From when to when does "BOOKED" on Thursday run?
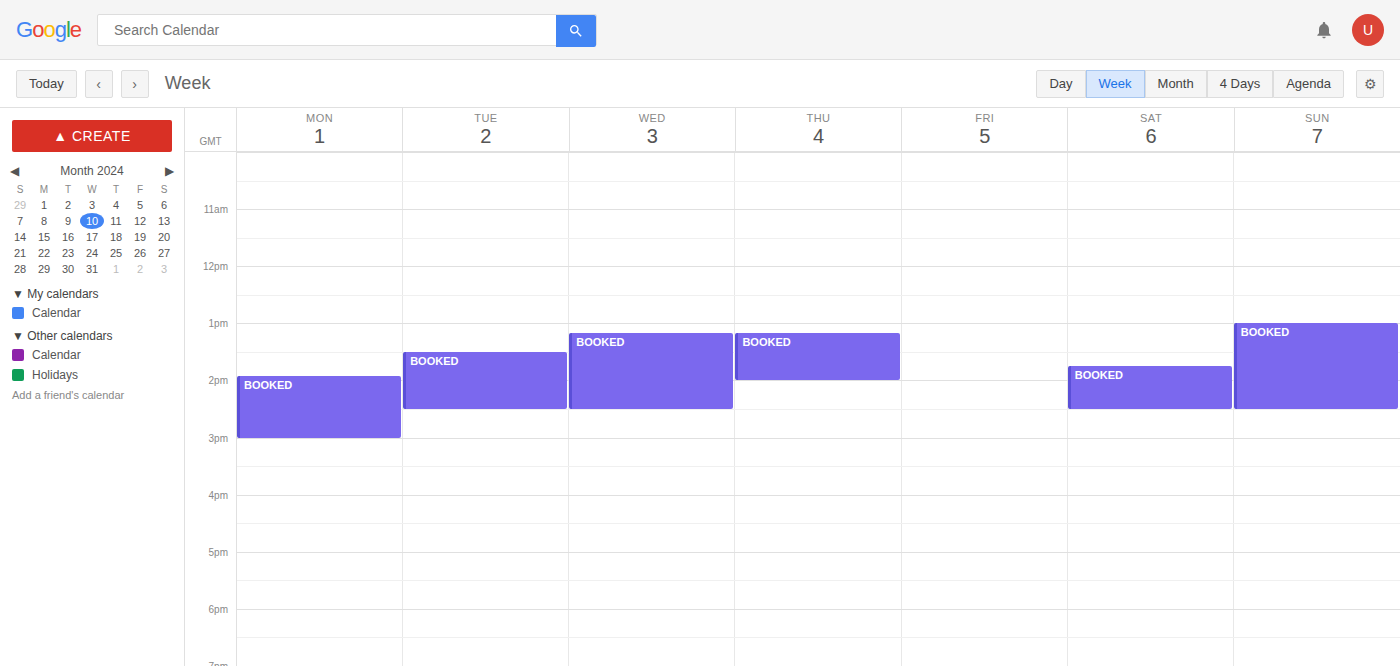
1:10 PM to 2:00 PM